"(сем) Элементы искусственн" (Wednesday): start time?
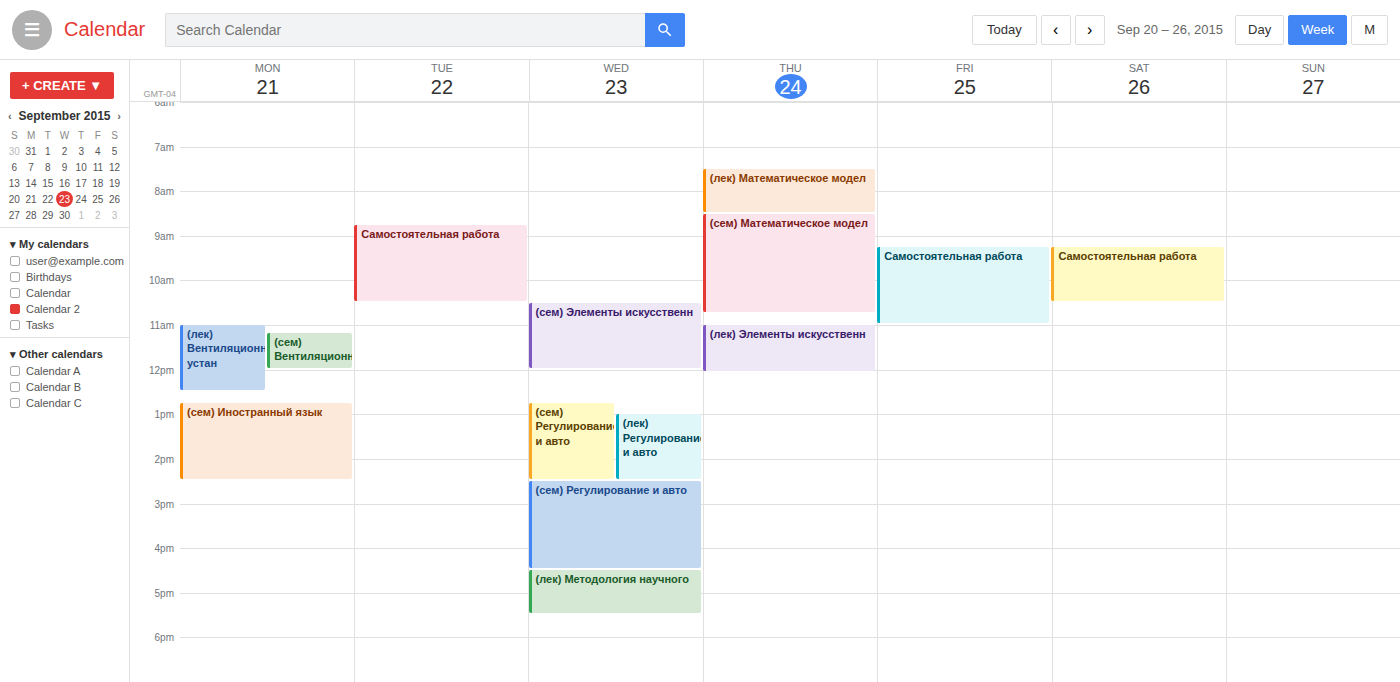
10:30 AM